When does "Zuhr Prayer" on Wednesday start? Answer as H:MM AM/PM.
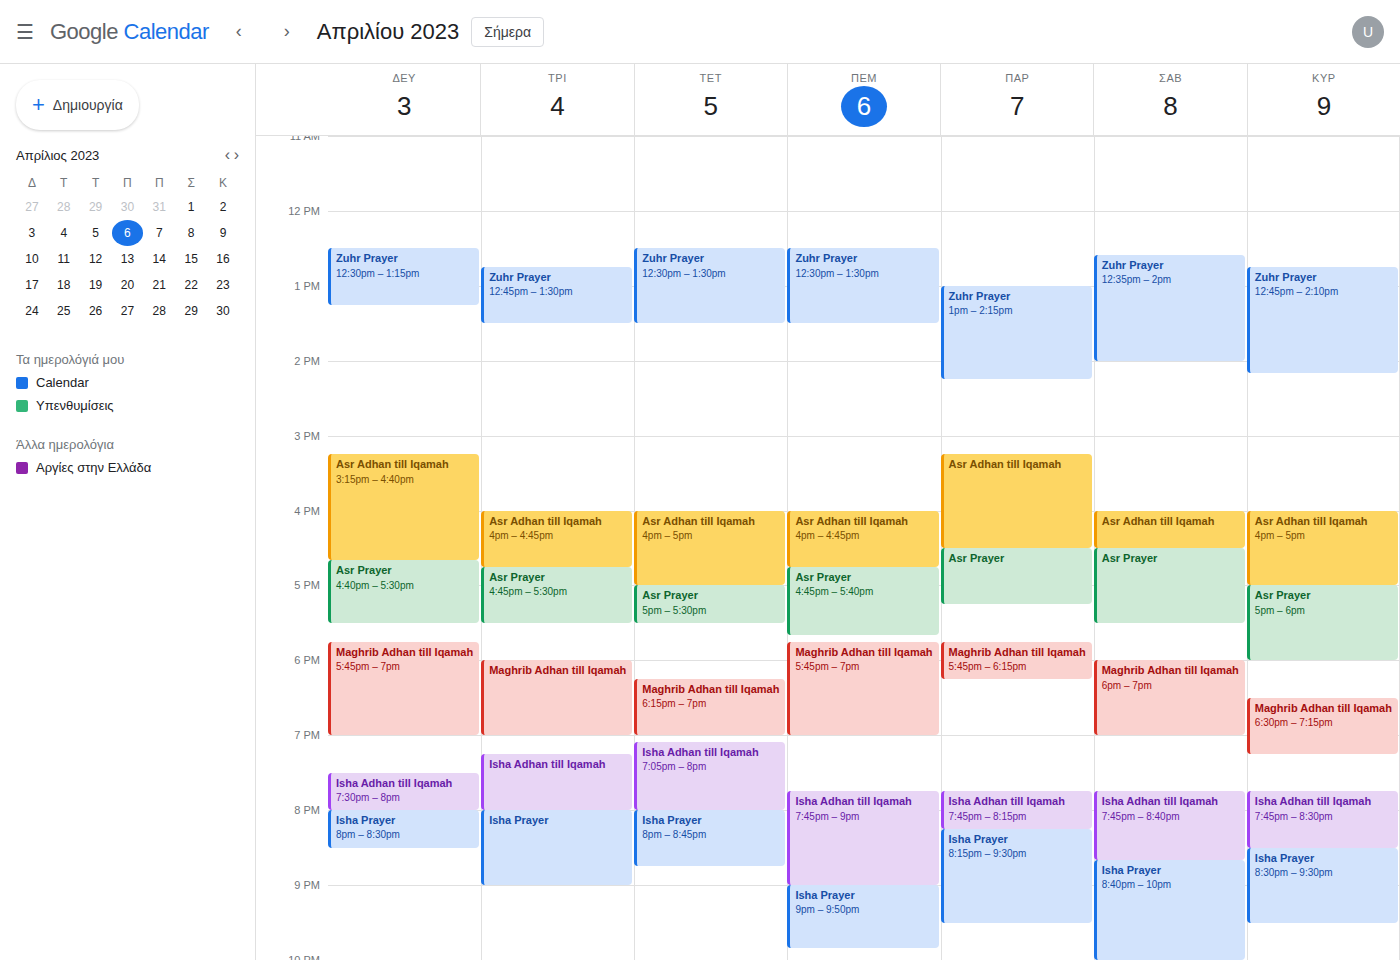
12:30 PM